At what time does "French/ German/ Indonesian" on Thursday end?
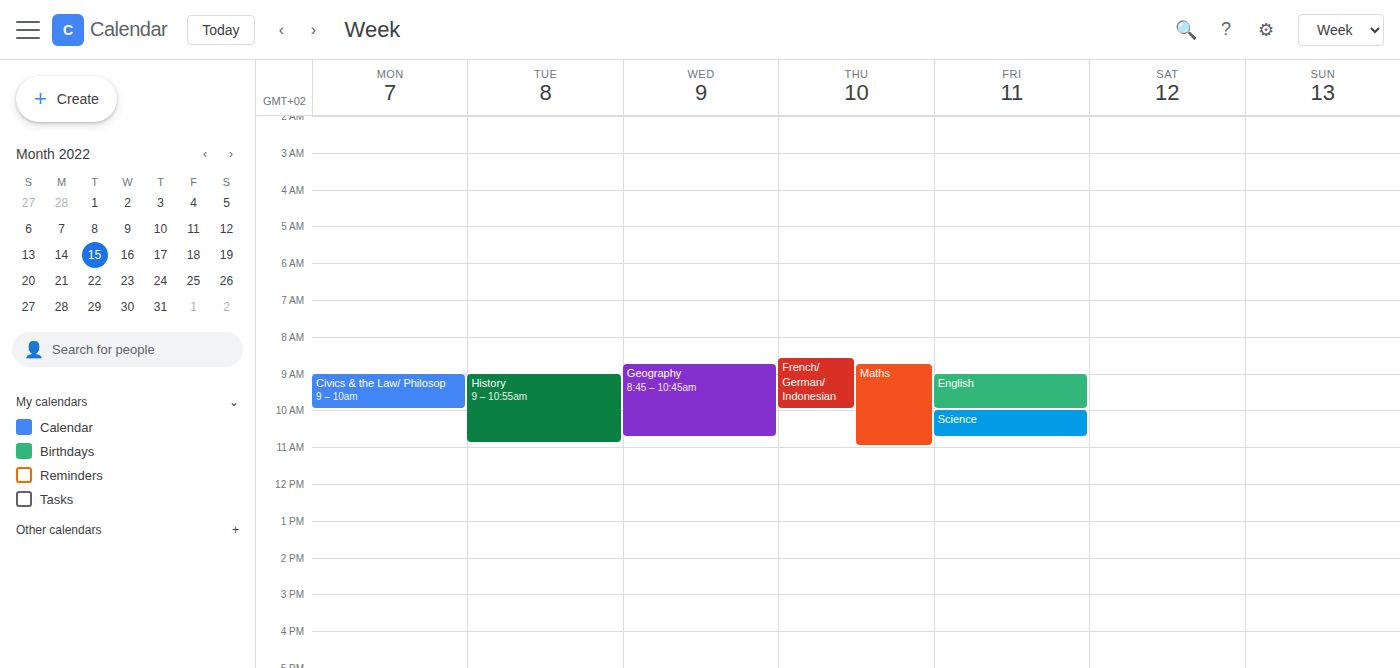
10:00 AM